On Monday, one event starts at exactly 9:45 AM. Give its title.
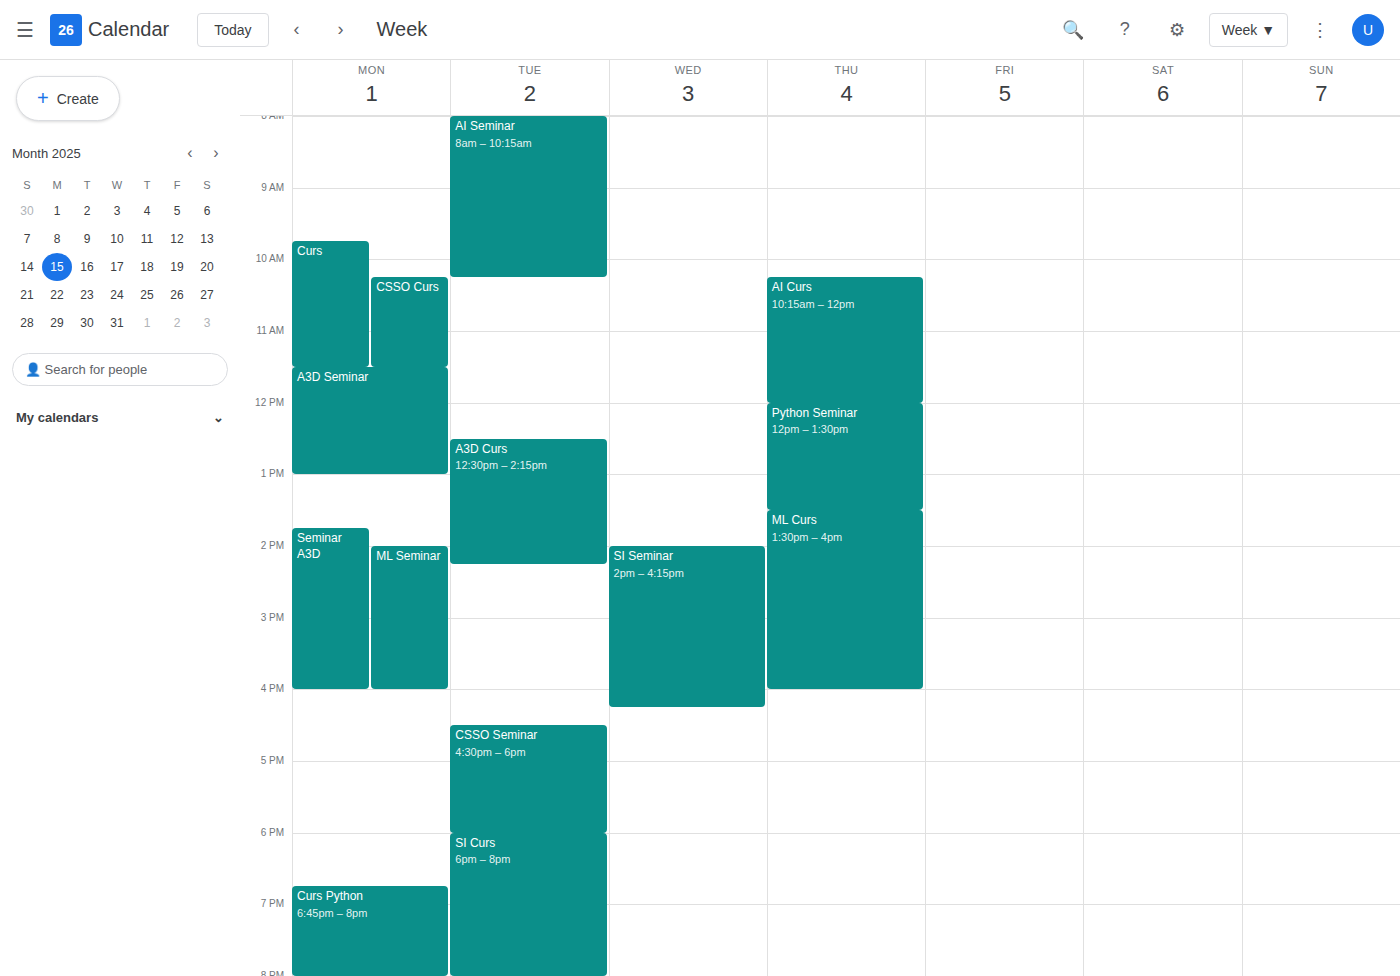
"Curs"